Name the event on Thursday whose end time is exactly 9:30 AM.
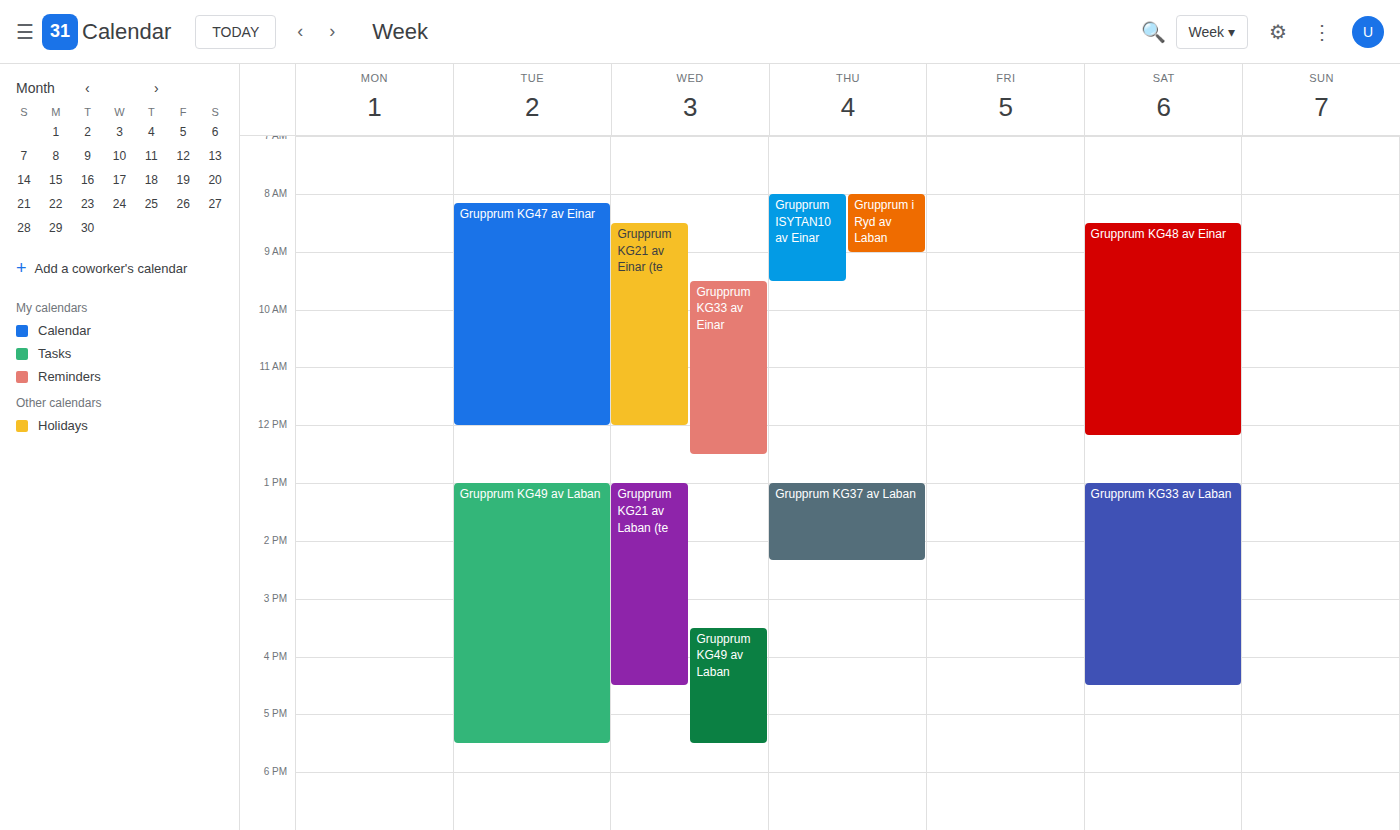
"Grupprum ISYTAN10 av Einar"